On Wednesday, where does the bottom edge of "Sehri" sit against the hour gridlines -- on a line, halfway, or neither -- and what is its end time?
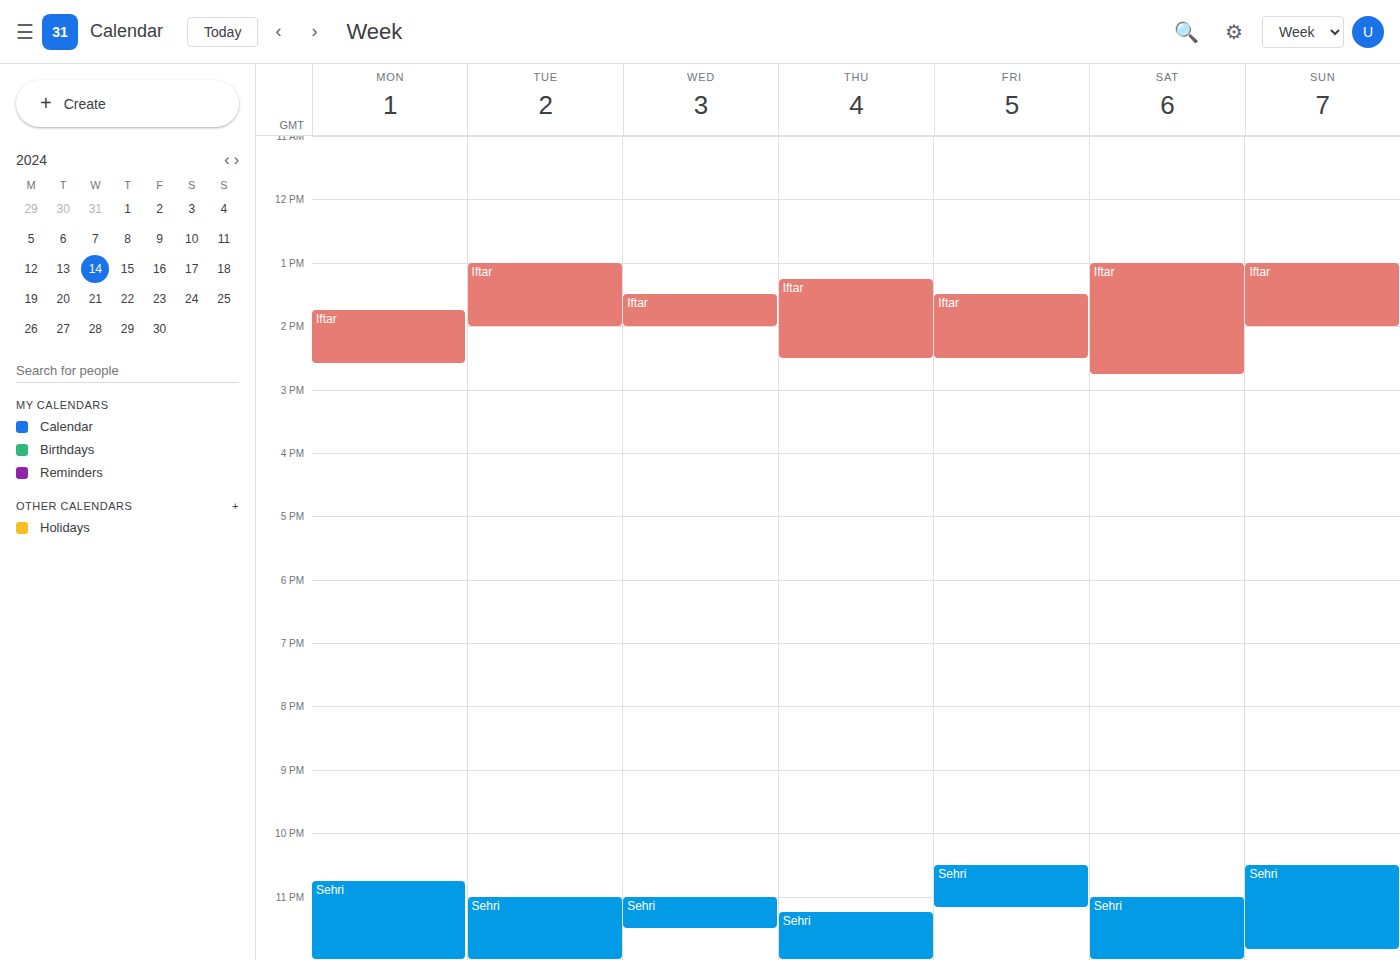
11:30 PM -- halfway between the 11 PM and 12 AM lines.